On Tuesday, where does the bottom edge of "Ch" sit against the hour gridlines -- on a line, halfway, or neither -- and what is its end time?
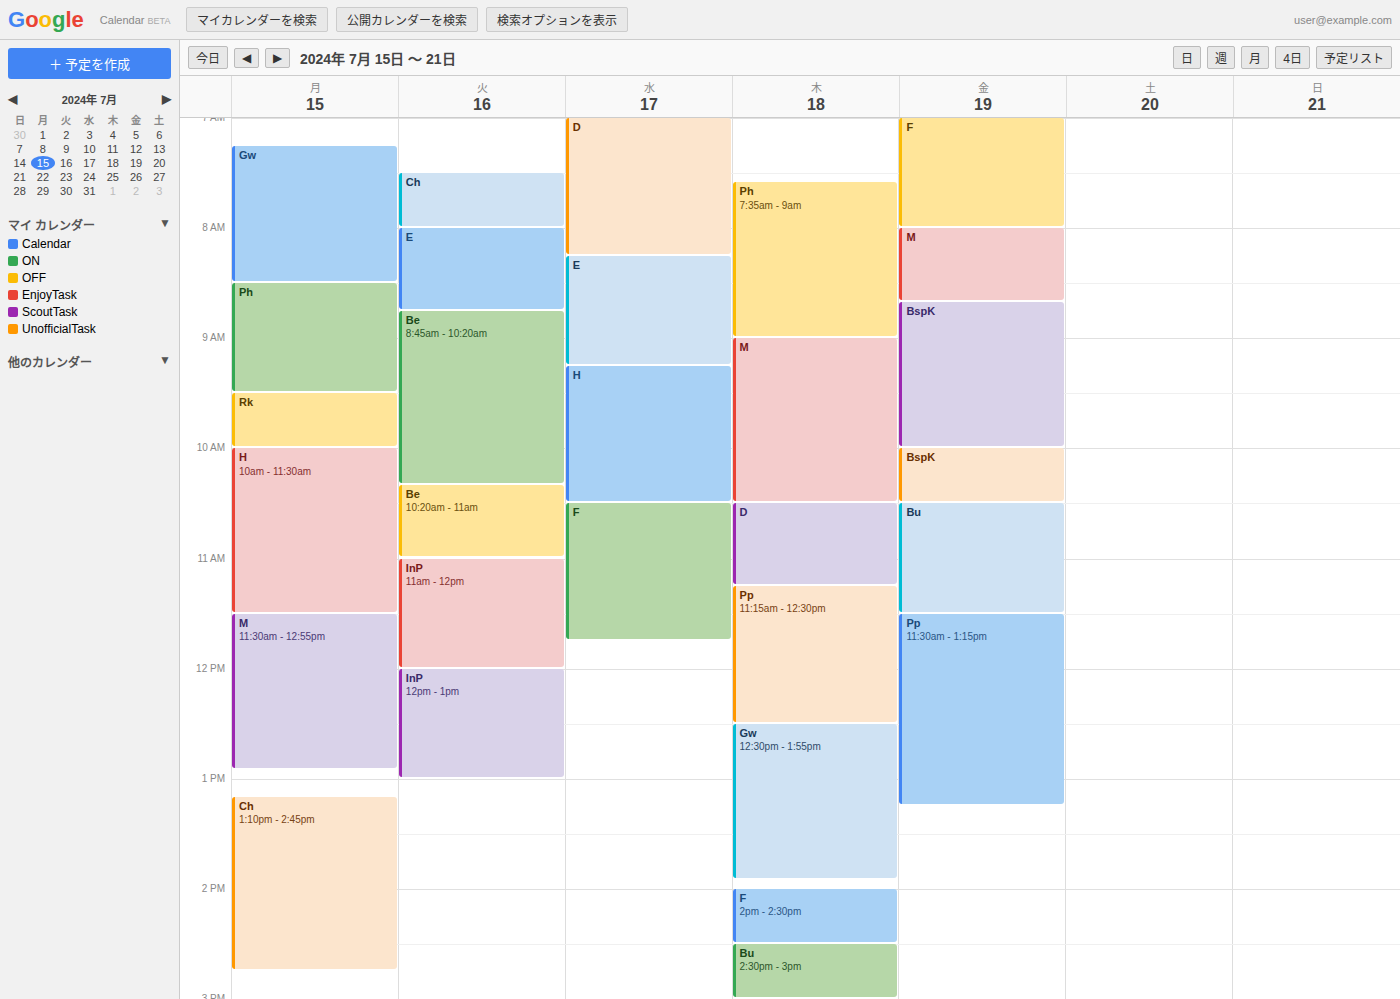
08:00 -- exactly on the 08:00 line.